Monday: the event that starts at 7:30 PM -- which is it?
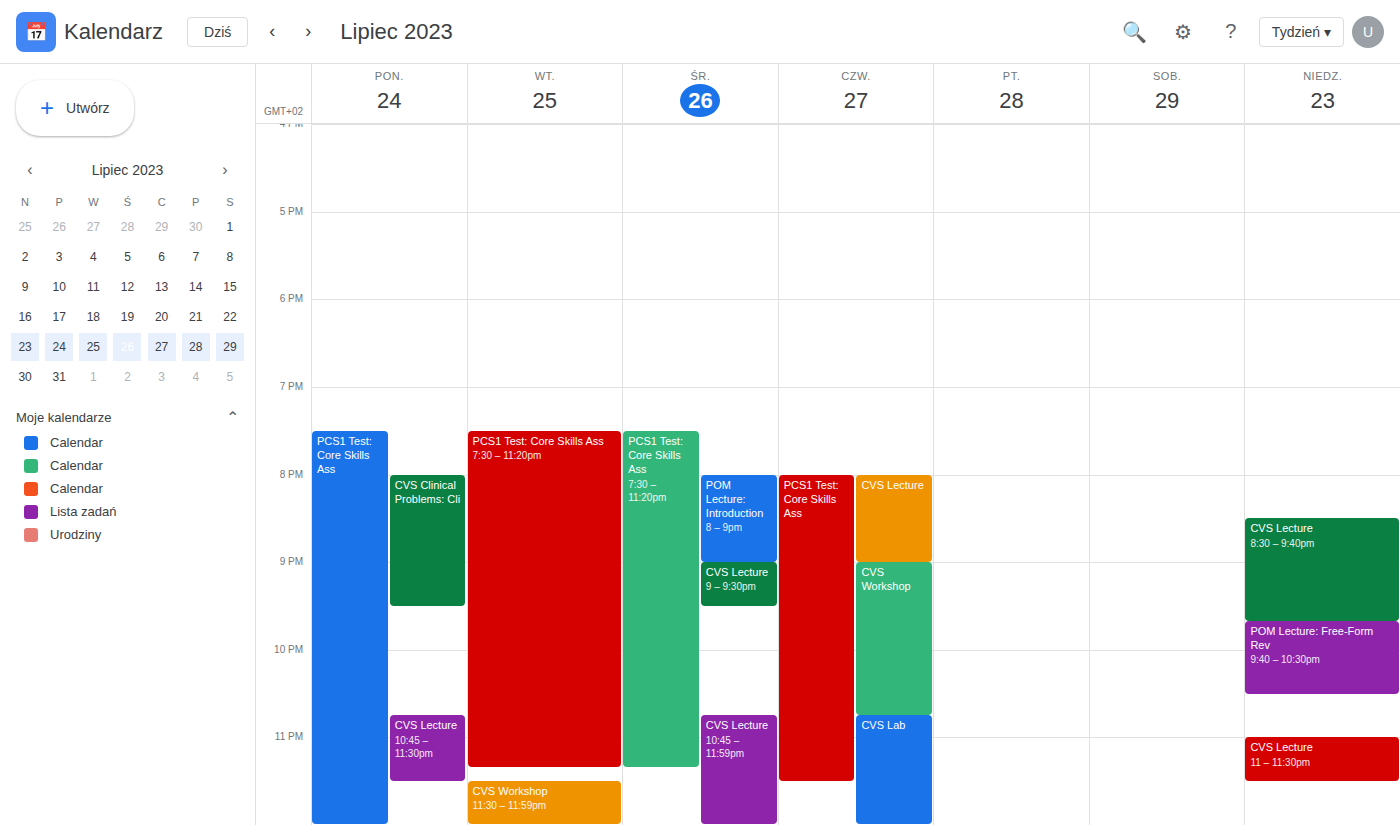
"PCS1 Test: Core Skills Ass"